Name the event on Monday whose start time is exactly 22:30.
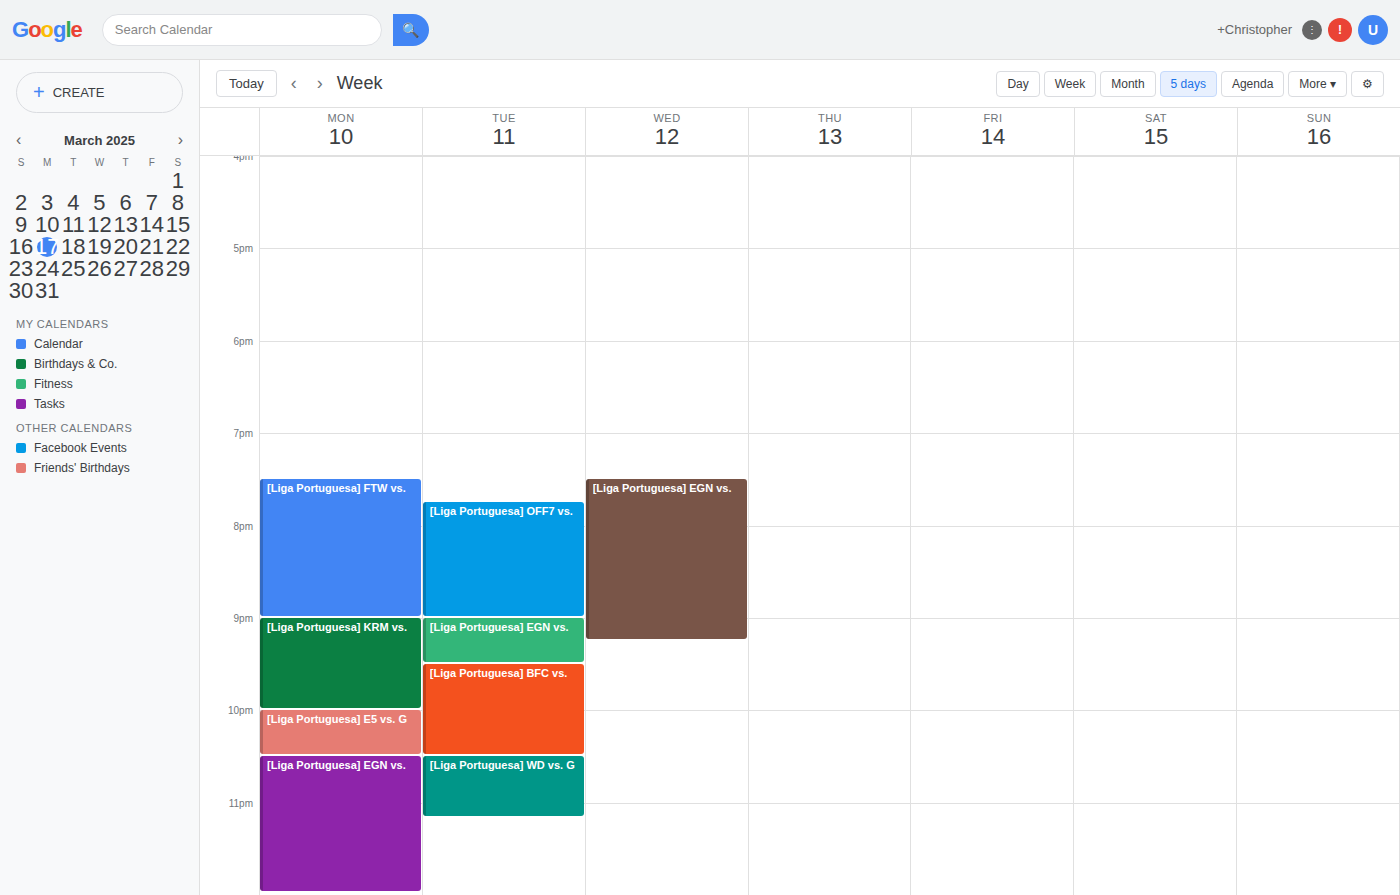
"[Liga Portuguesa] EGN vs."